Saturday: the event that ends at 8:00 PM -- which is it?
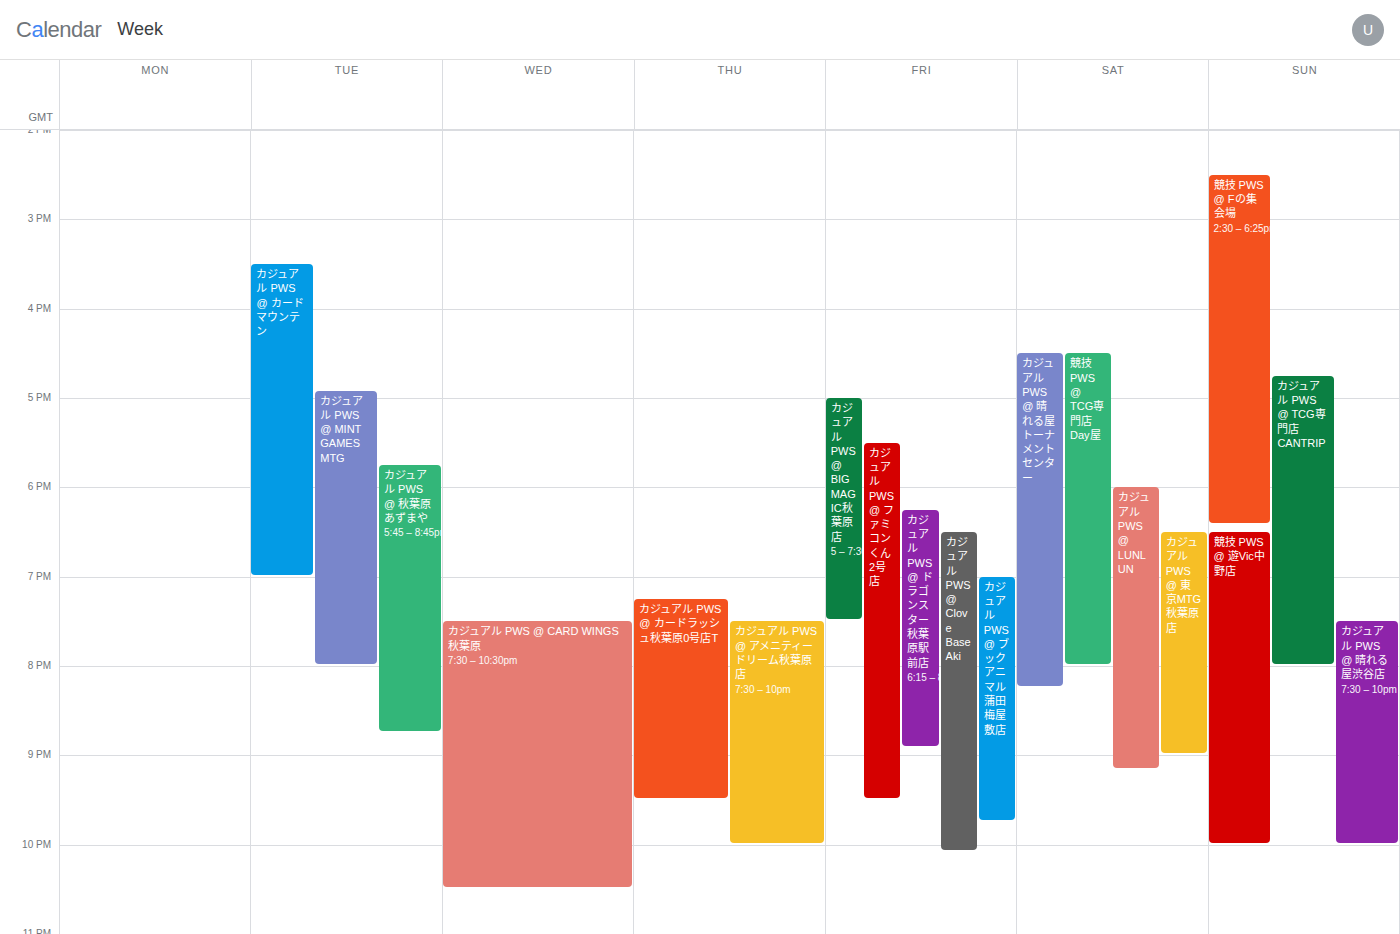
"競技 PWS @ TCG専門店Day屋"